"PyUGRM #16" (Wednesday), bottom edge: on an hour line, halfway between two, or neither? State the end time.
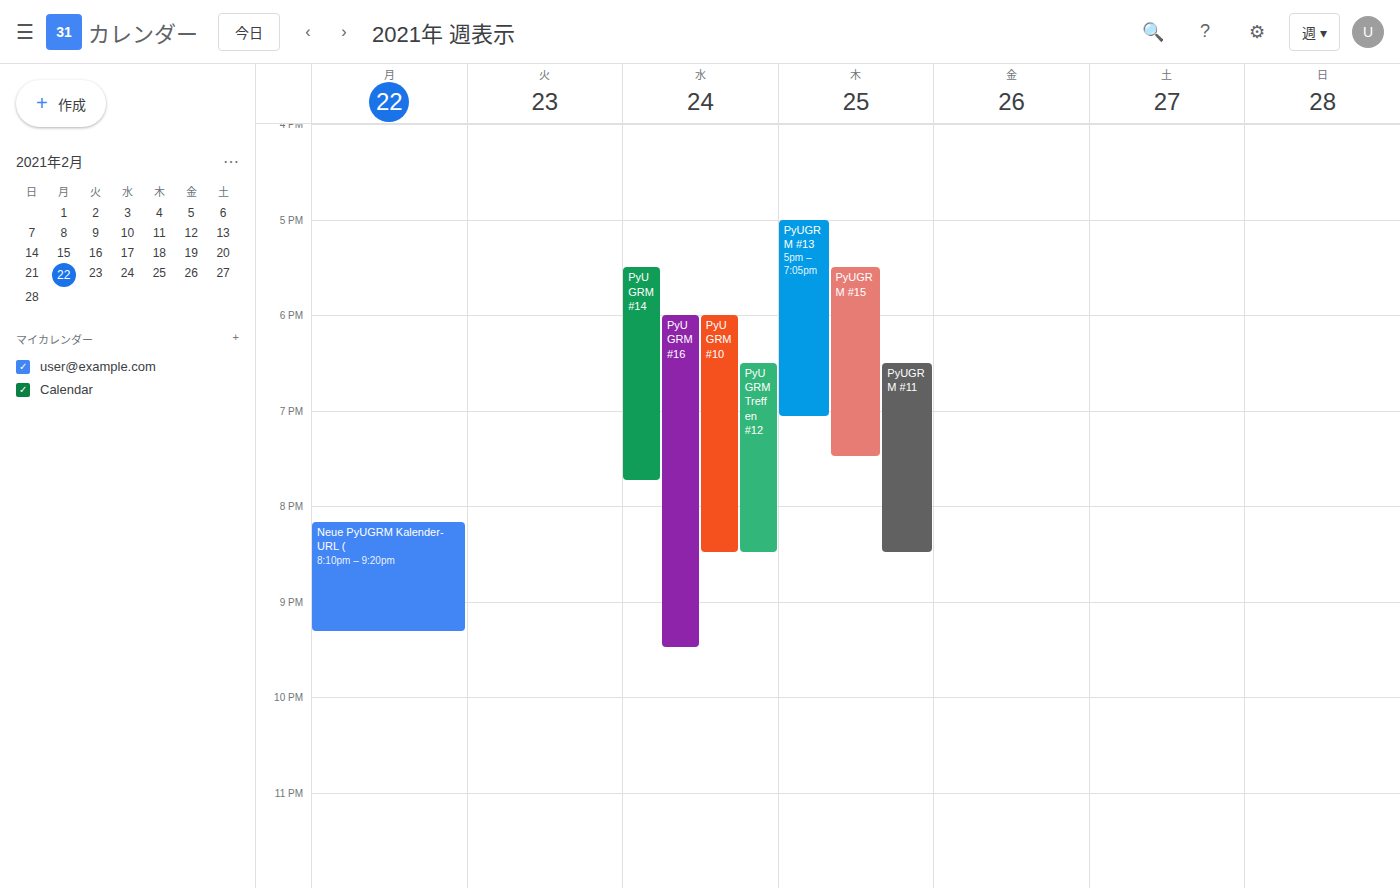
9:30 PM -- halfway between the 9 PM and 10 PM lines.